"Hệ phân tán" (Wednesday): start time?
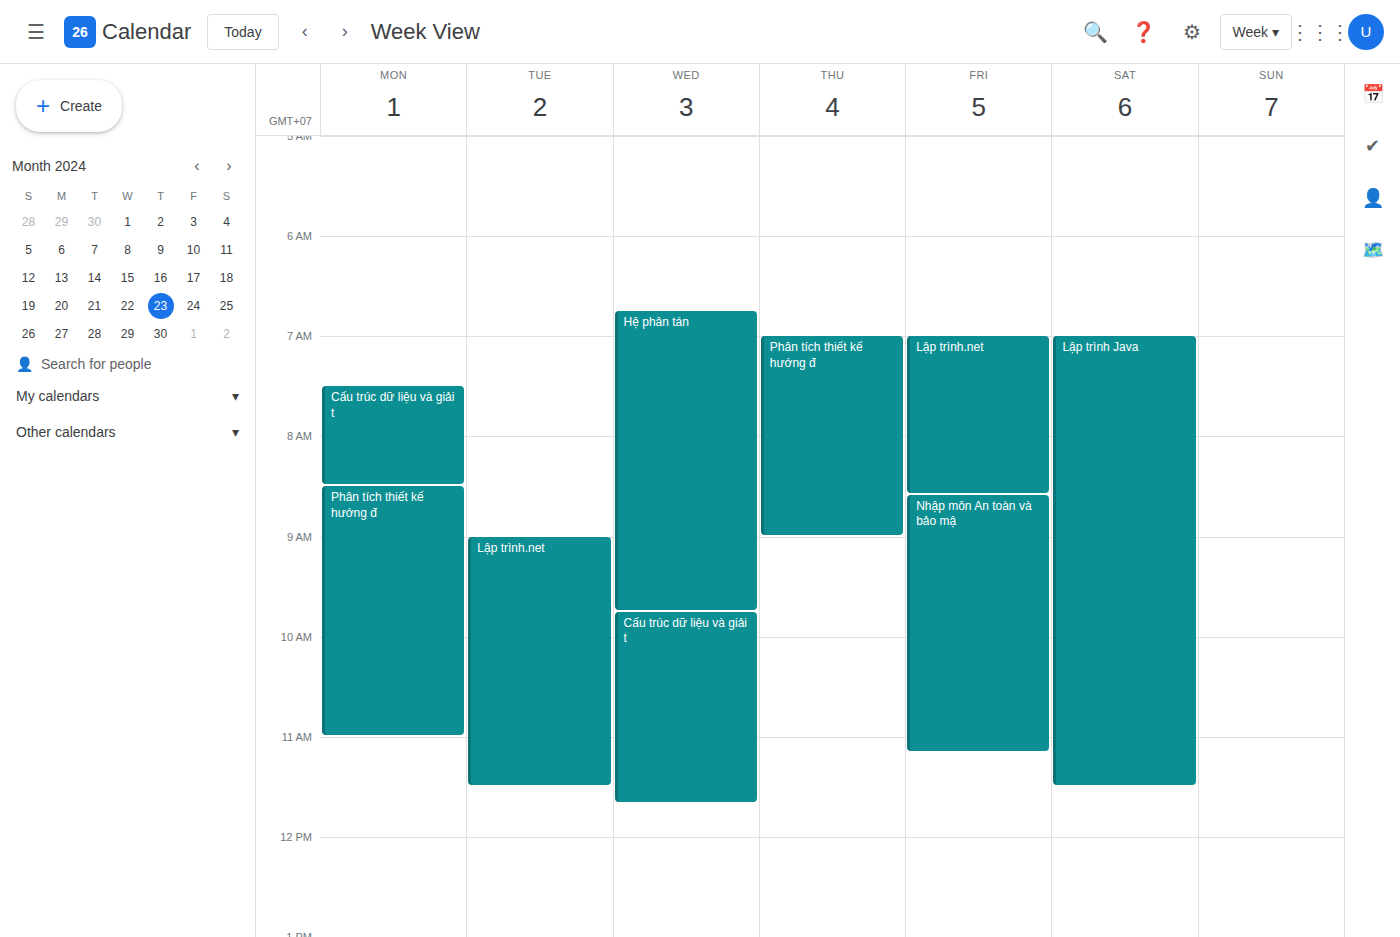
6:45 AM